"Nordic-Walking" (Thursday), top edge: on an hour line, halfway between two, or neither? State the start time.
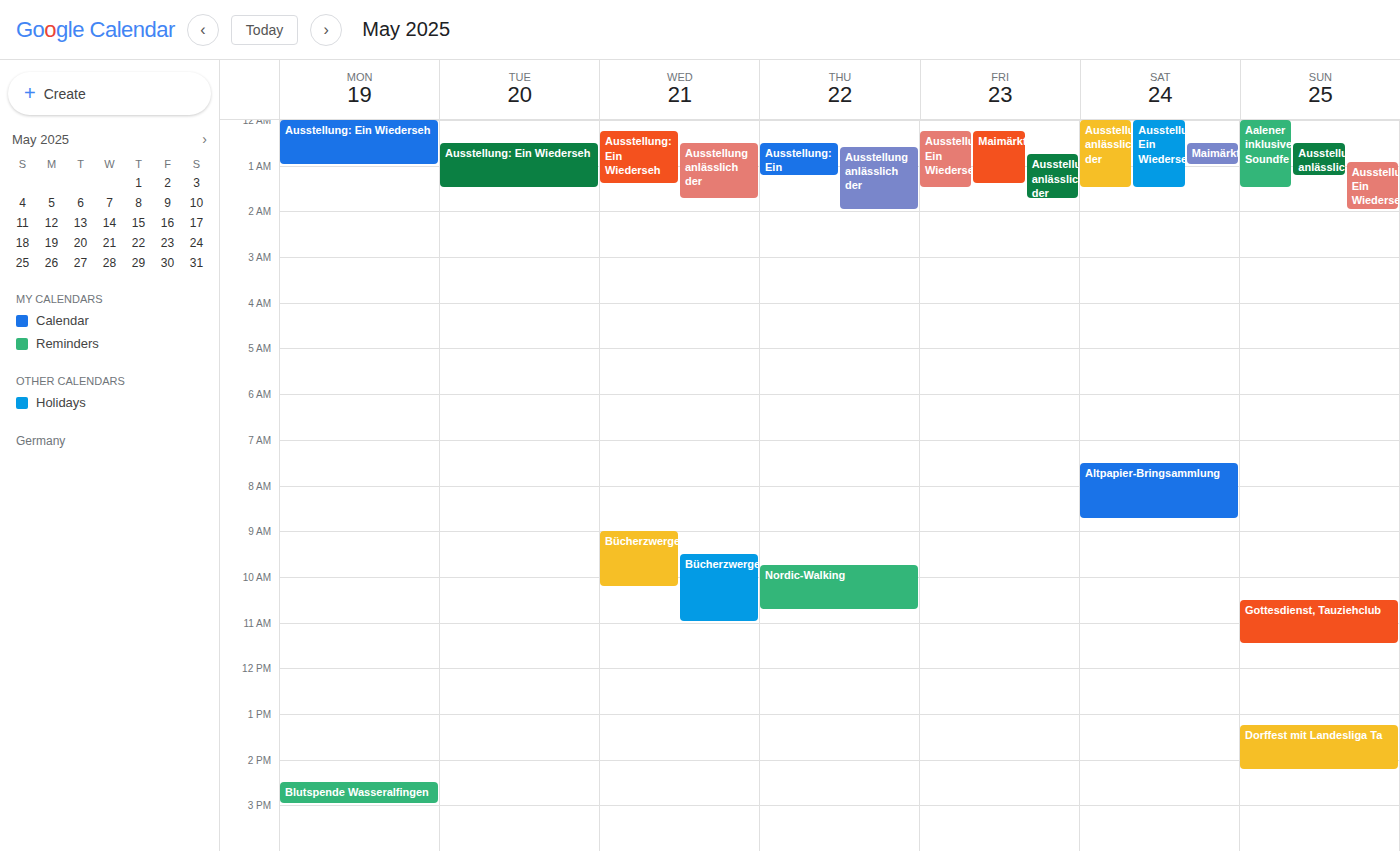
9:45 AM -- neither: three quarters of the way from the 9 AM line to the 10 AM line.